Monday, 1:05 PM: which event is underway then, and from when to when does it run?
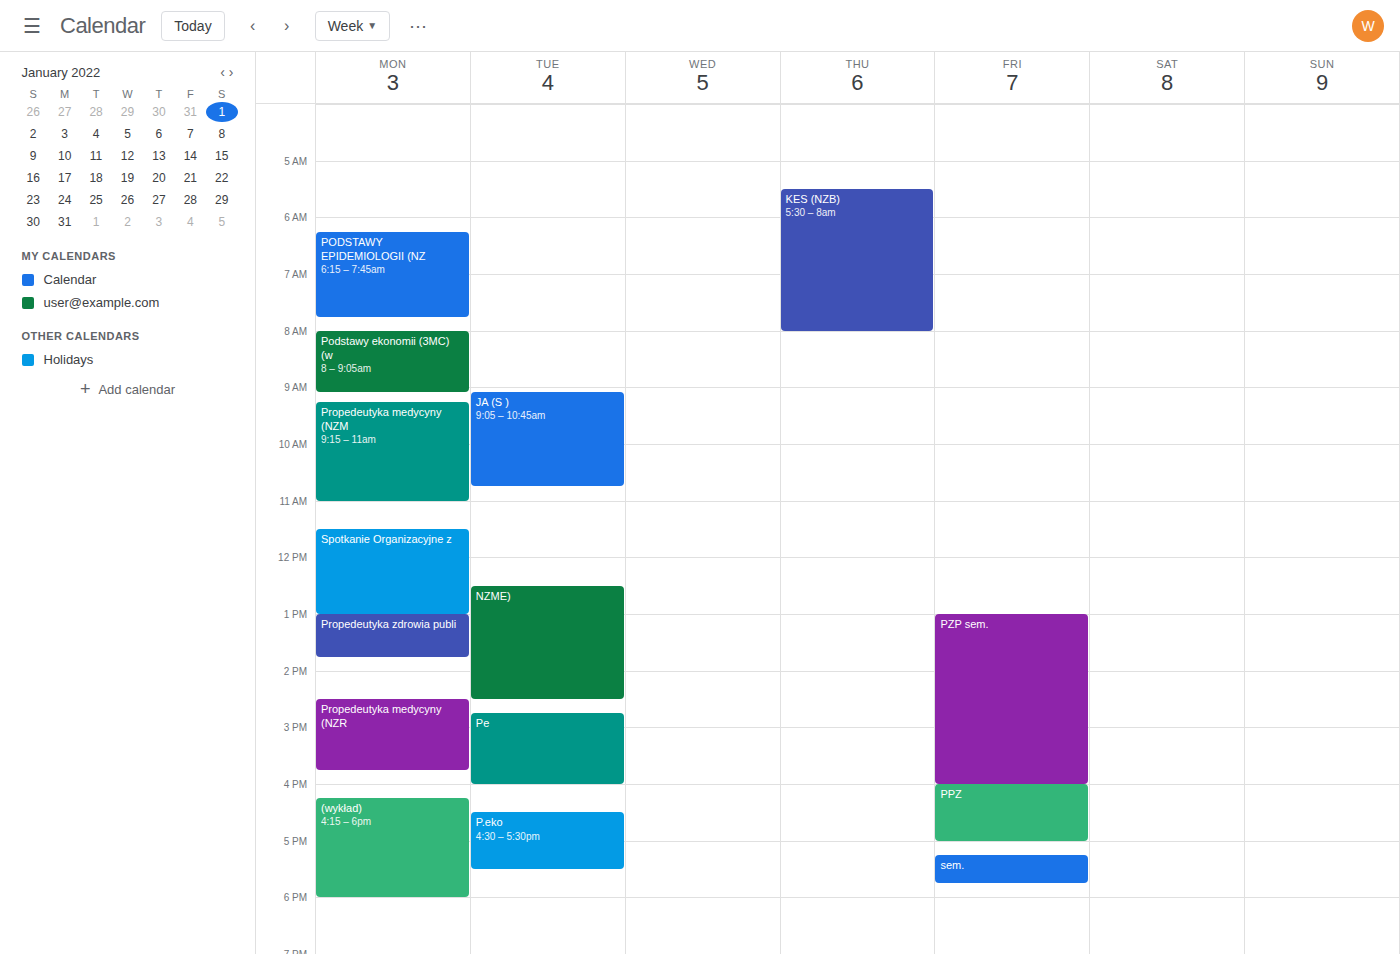
"Propedeutyka zdrowia publi", 1:00 PM to 1:45 PM